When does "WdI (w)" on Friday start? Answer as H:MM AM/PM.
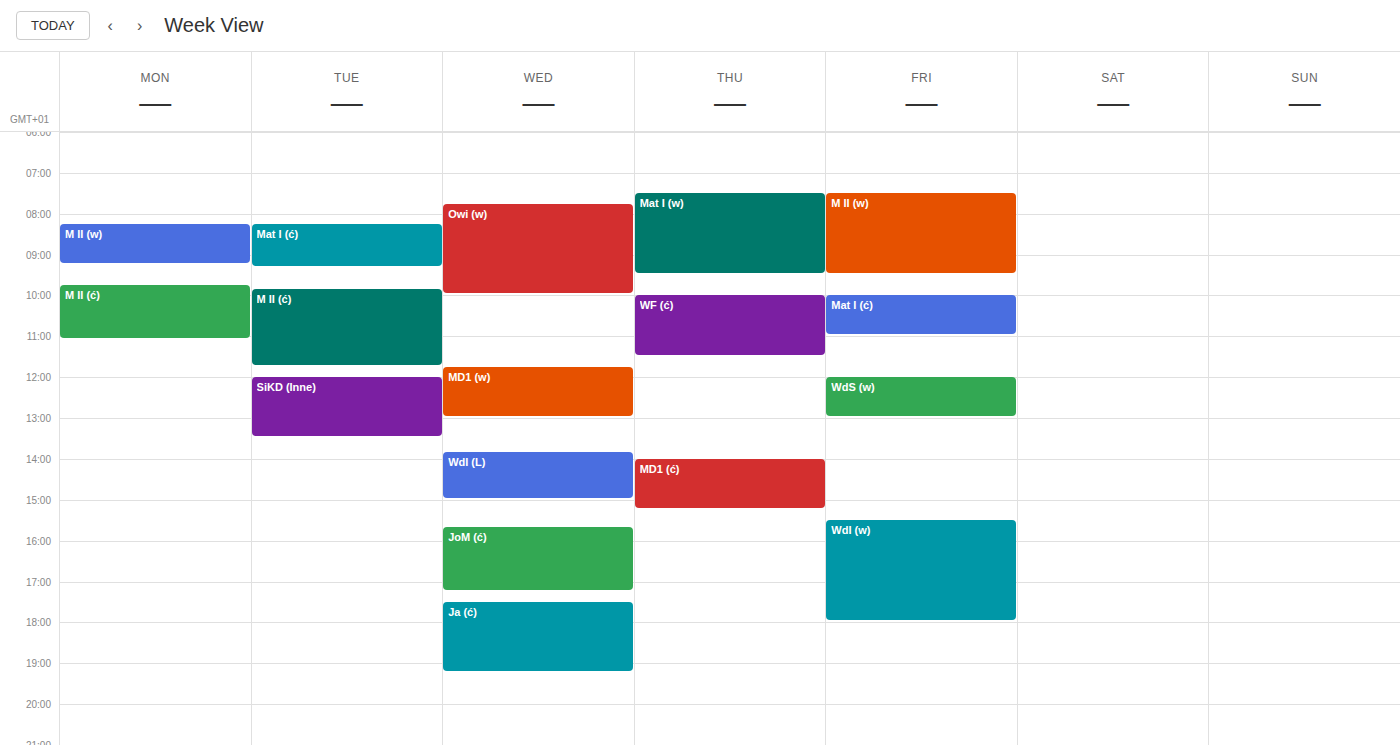
3:30 PM